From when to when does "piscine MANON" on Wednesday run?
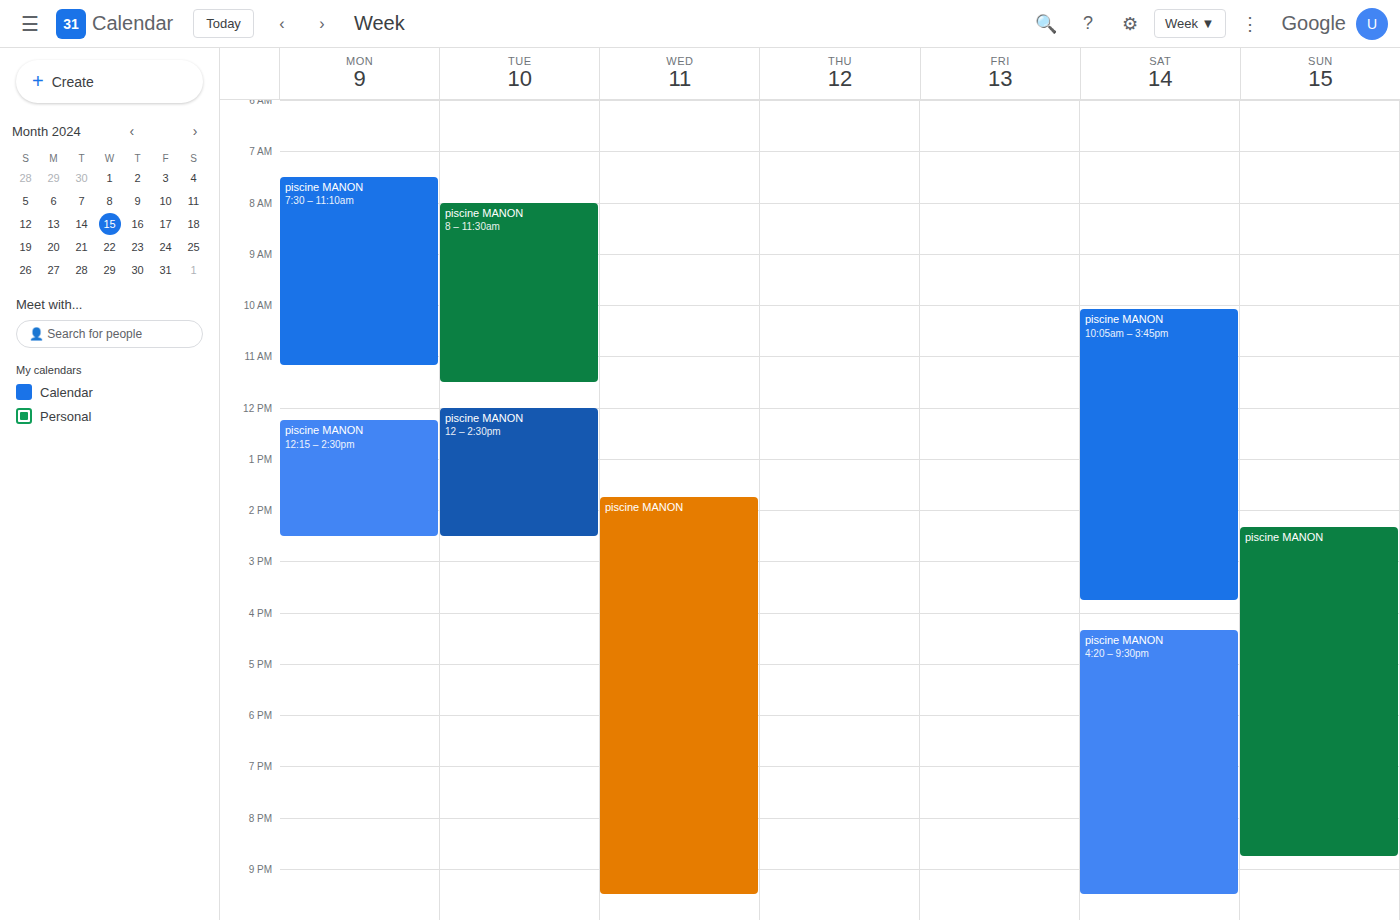
1:45 PM to 9:30 PM